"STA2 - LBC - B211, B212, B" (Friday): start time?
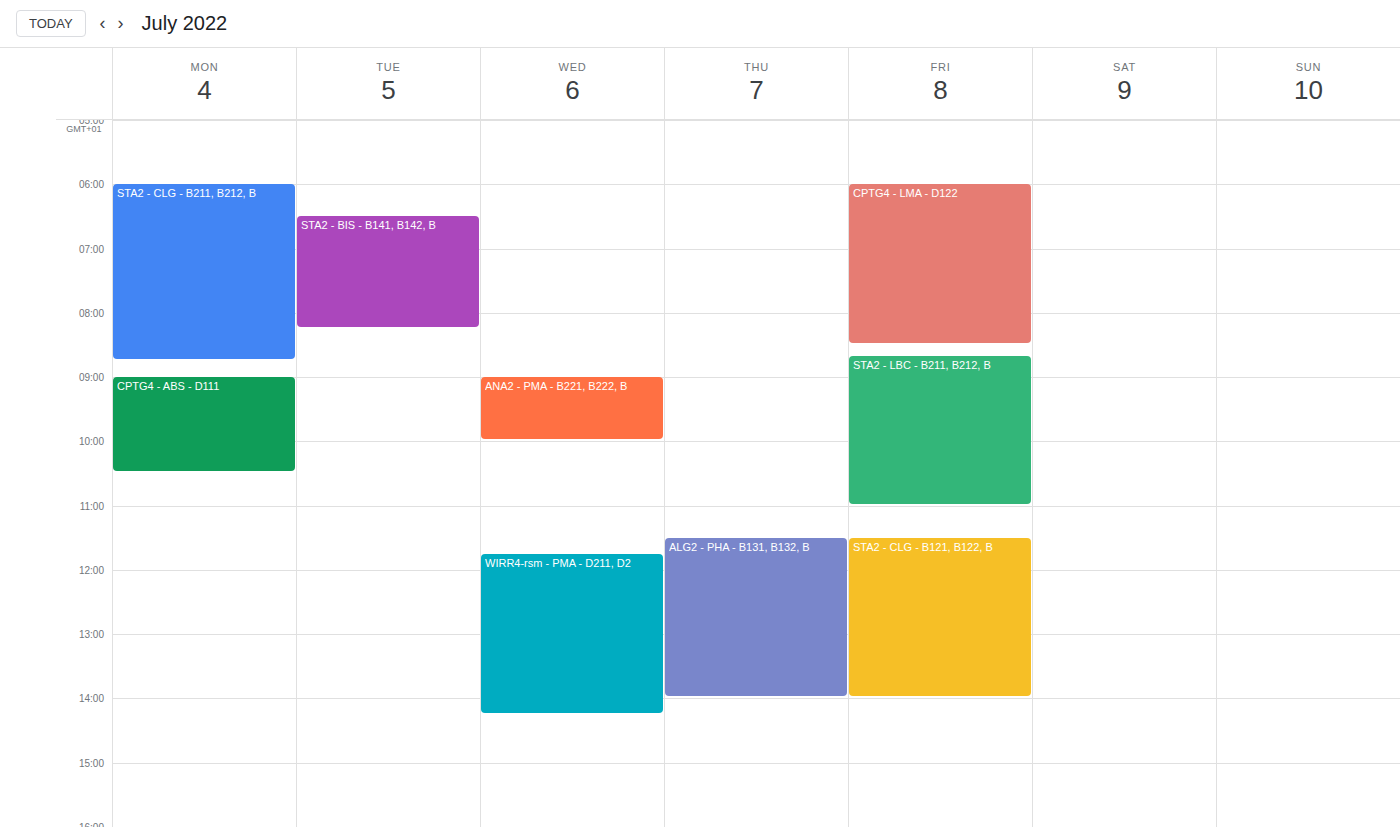
08:40